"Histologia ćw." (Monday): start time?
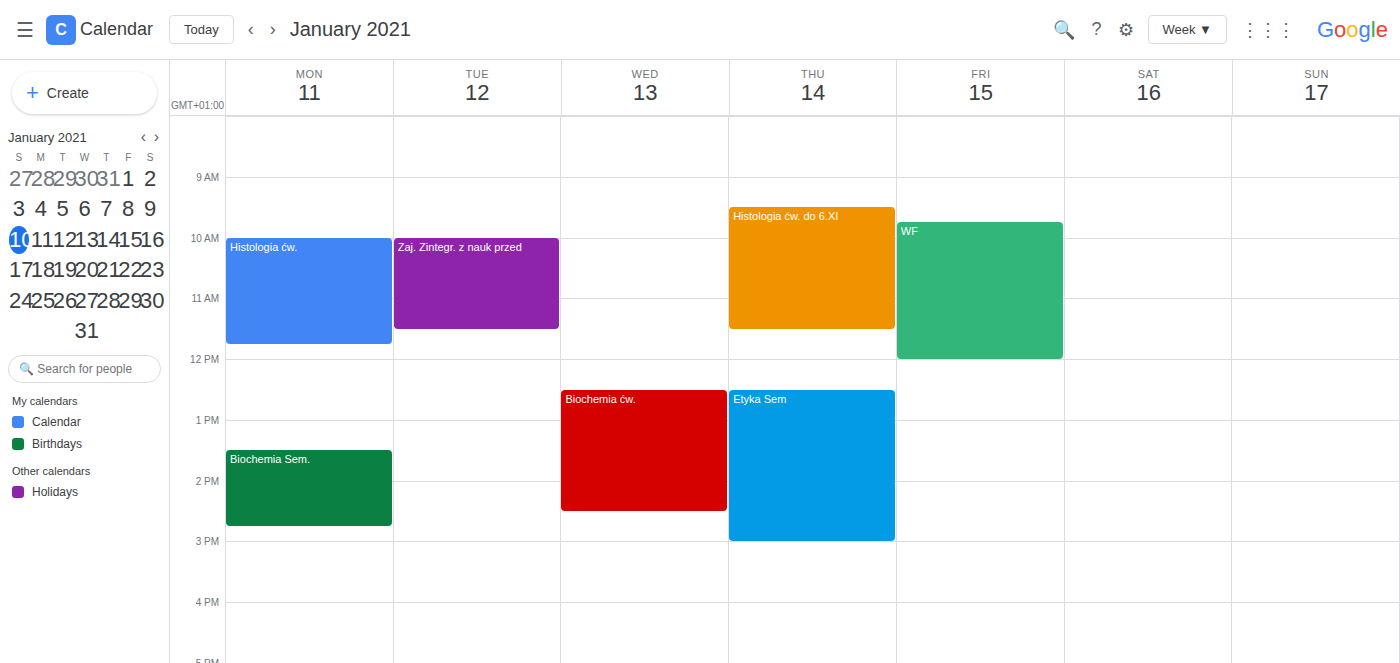
10:00 AM